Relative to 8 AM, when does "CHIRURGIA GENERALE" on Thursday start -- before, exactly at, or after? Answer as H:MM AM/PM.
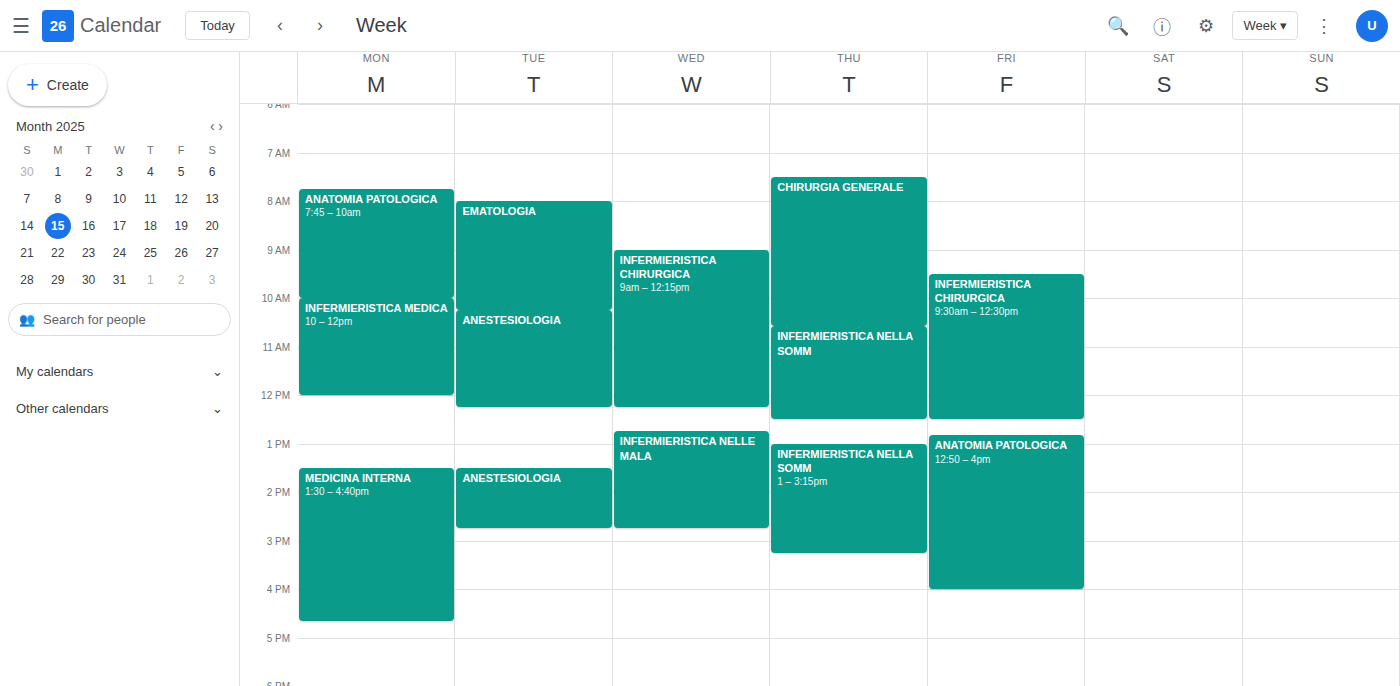
7:30 AM -- before 8 AM, 30 minutes above the 8 AM line.